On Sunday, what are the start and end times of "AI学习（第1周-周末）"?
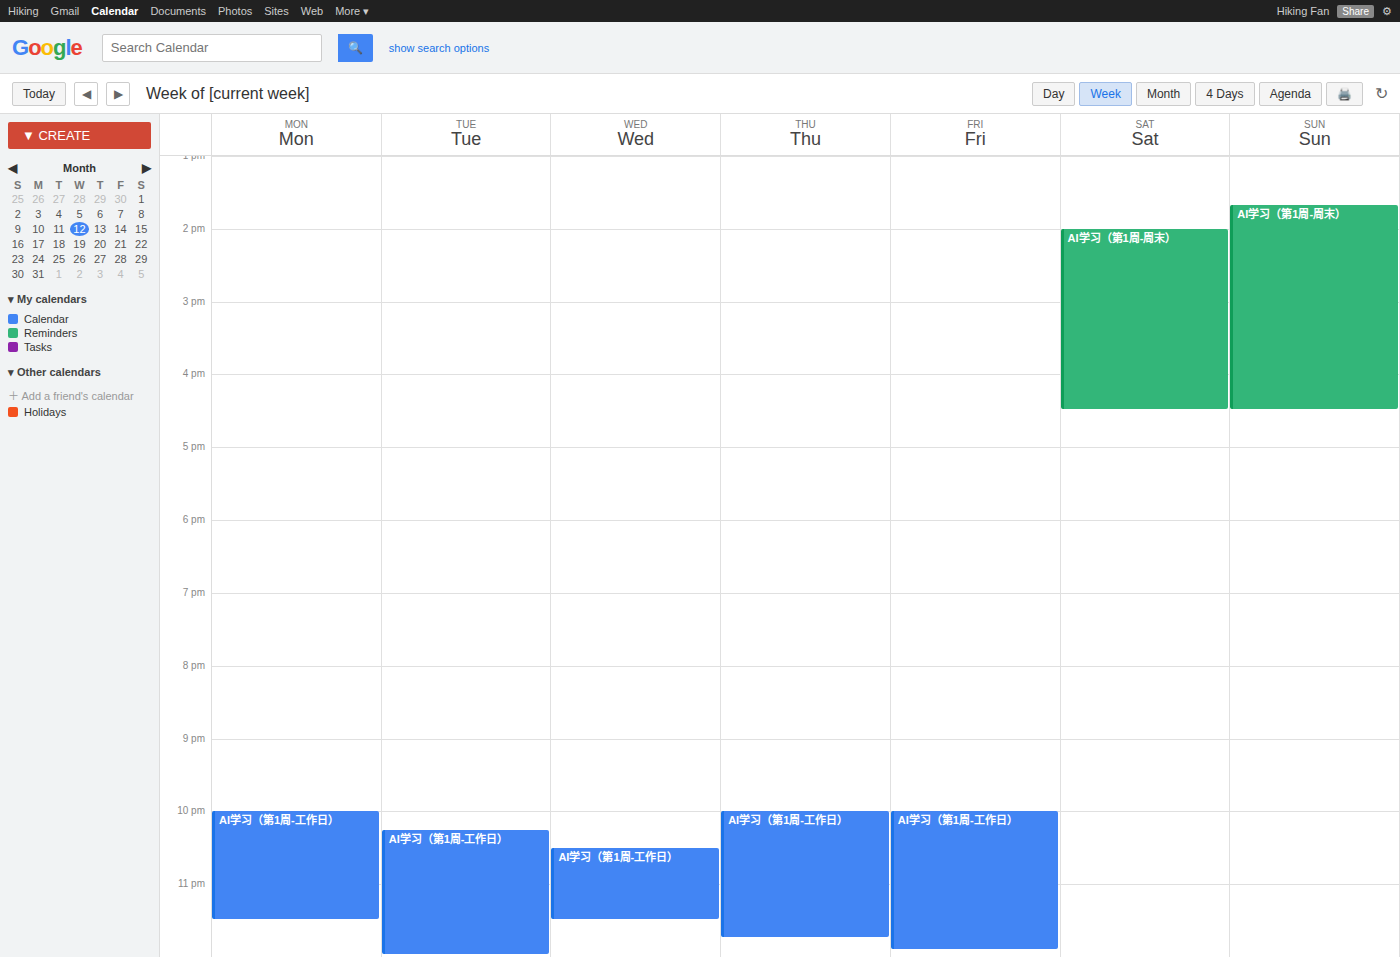
1:40 PM to 4:30 PM